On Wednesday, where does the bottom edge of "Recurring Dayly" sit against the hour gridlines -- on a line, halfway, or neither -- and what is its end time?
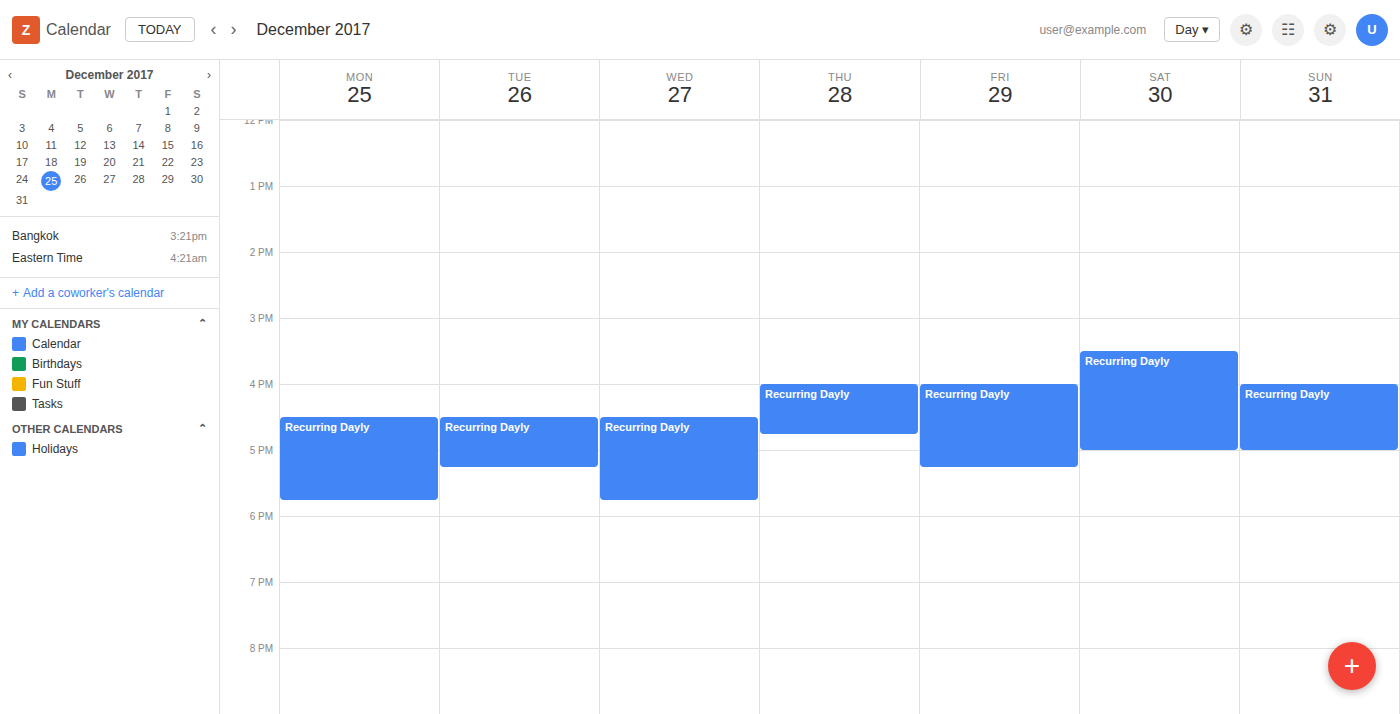
17:45 -- neither: three quarters of the way from the 17:00 line to the 18:00 line.